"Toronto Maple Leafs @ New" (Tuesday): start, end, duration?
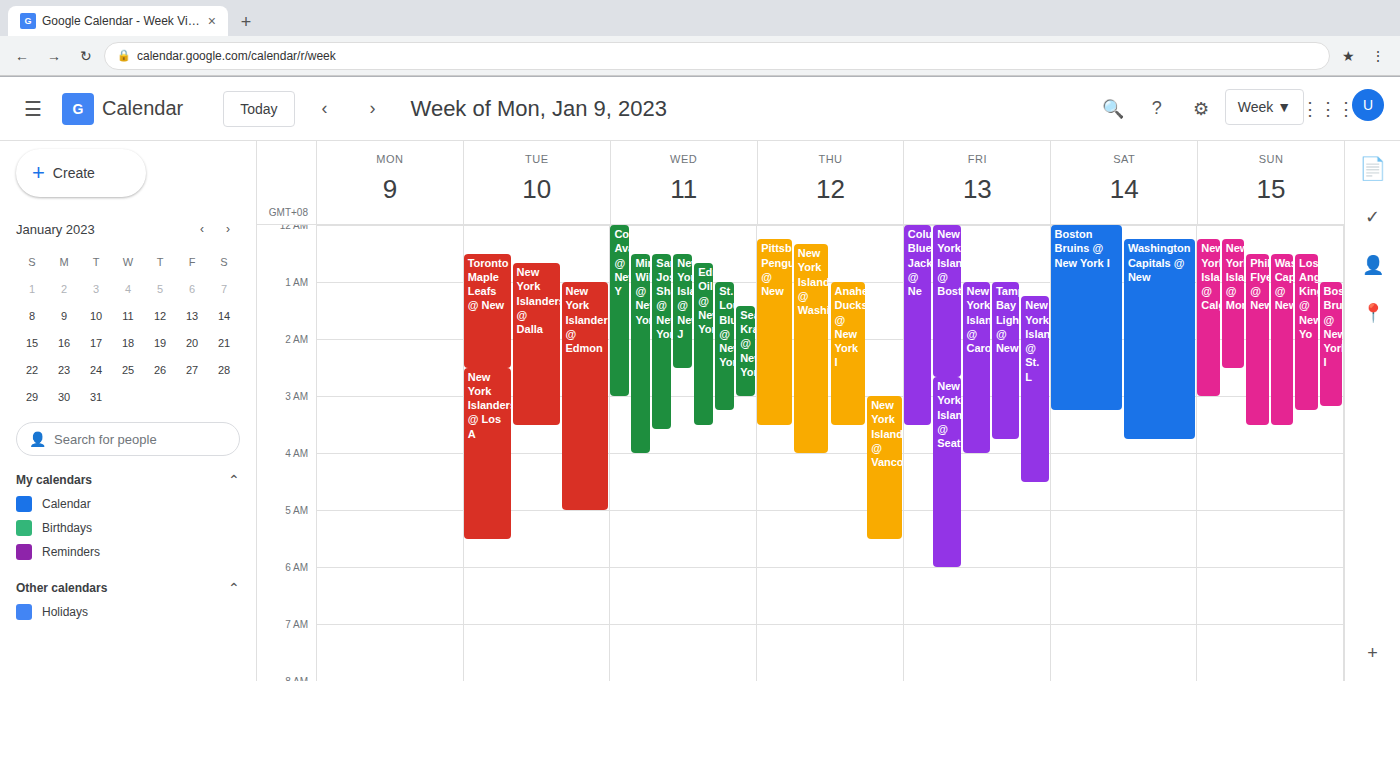
12:30 AM to 2:30 AM, 2 hours